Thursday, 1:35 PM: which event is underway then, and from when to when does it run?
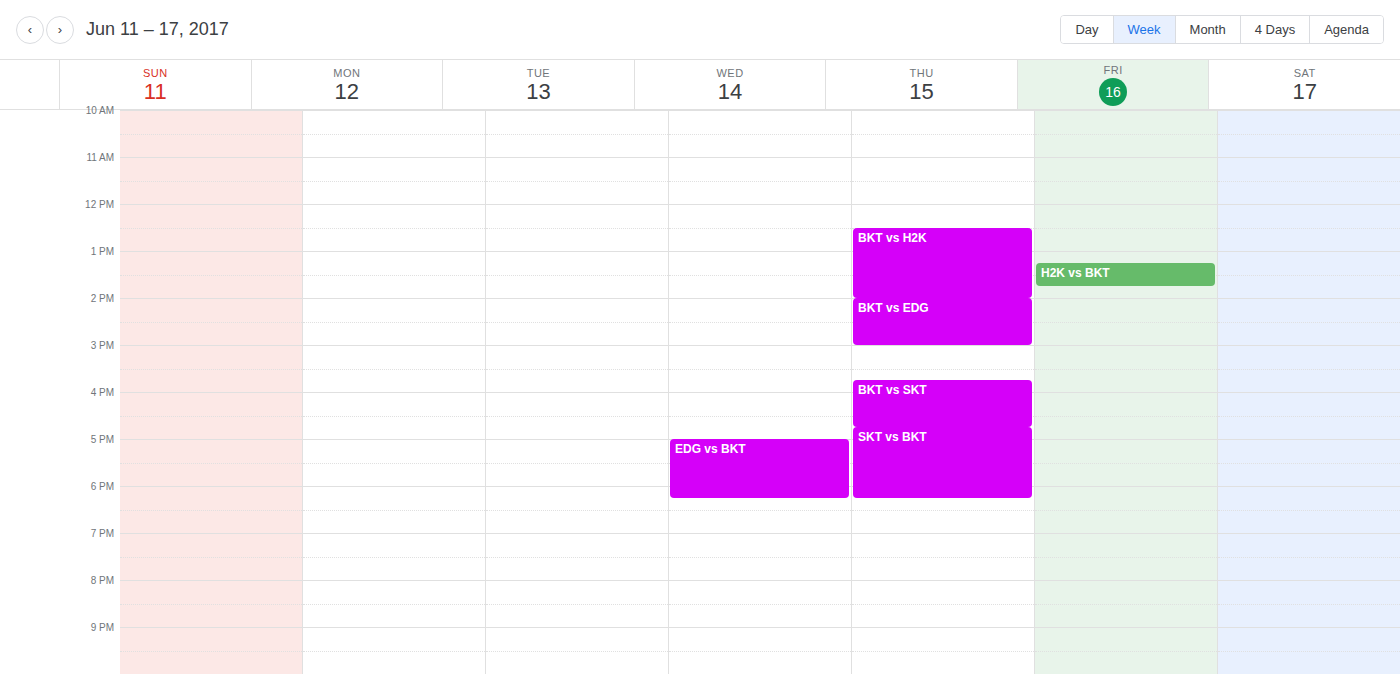
"BKT vs H2K", 12:30 PM to 2:00 PM